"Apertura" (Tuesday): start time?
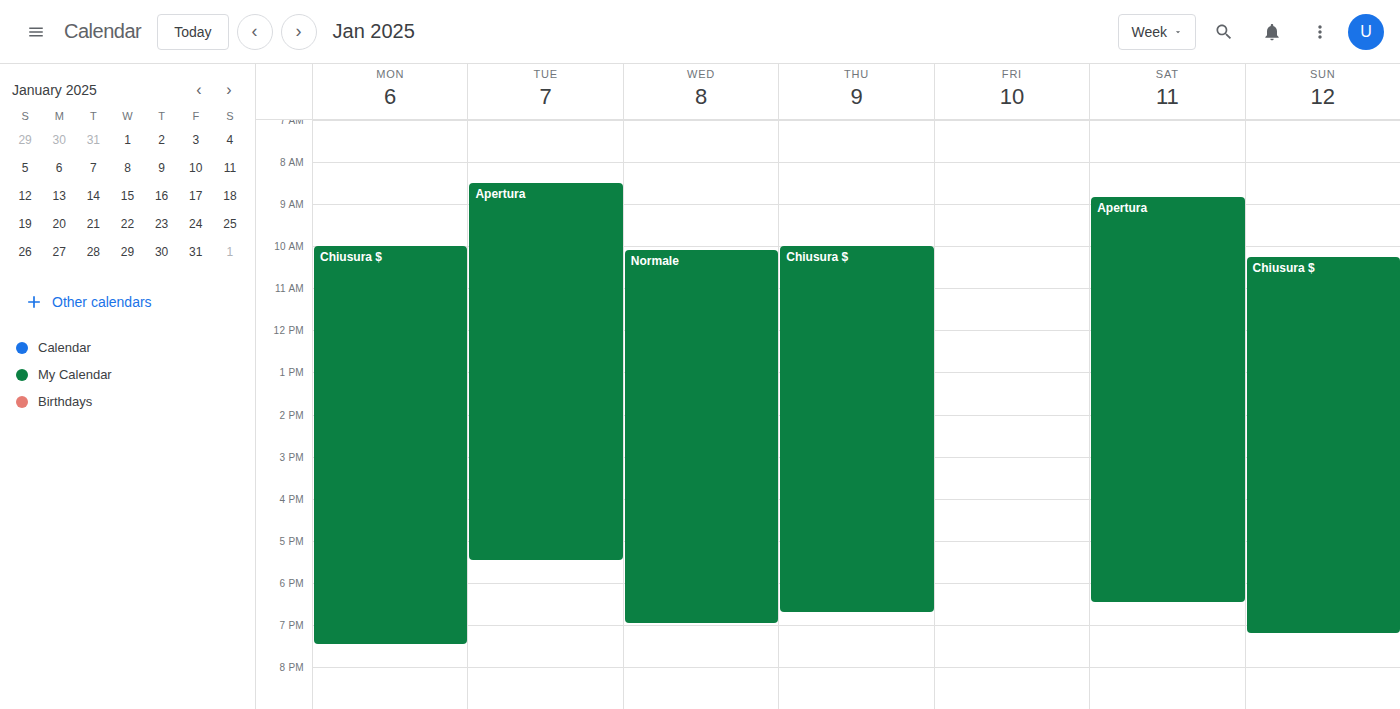
8:30 AM